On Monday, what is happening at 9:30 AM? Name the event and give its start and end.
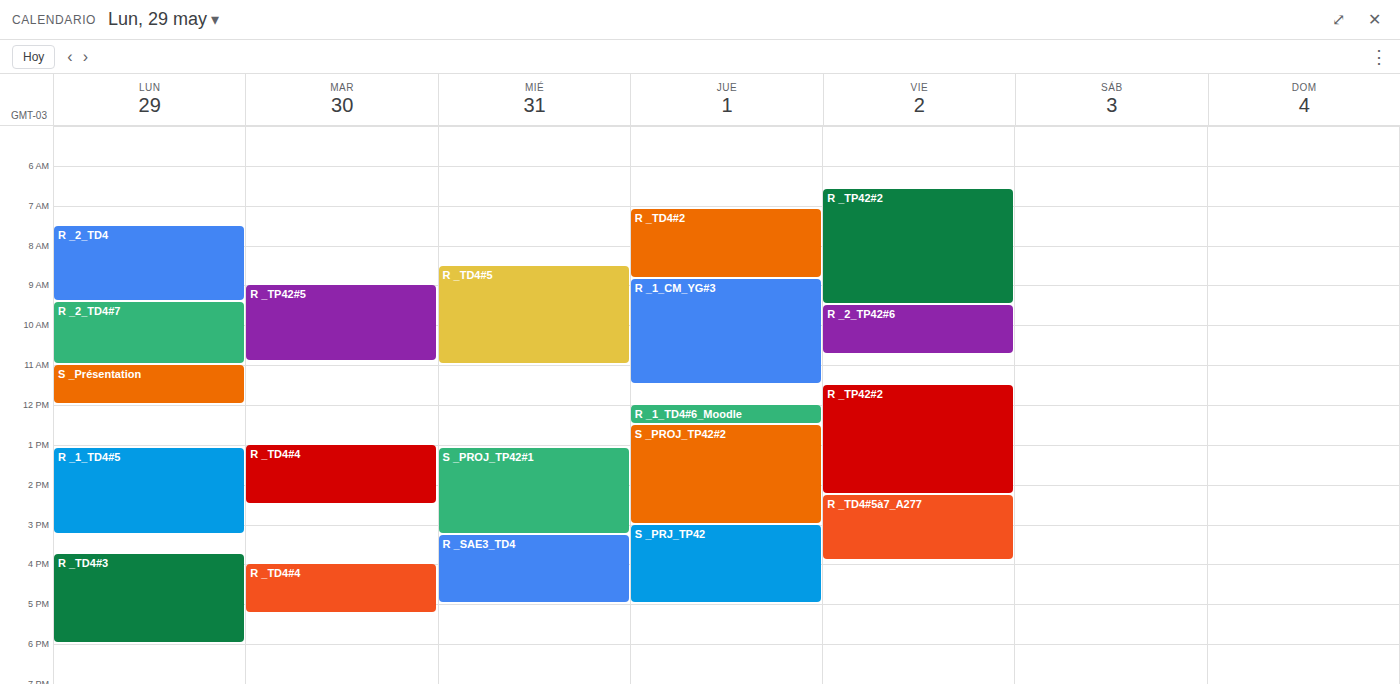
"R _2_TD4#7", 9:25 AM to 11:00 AM